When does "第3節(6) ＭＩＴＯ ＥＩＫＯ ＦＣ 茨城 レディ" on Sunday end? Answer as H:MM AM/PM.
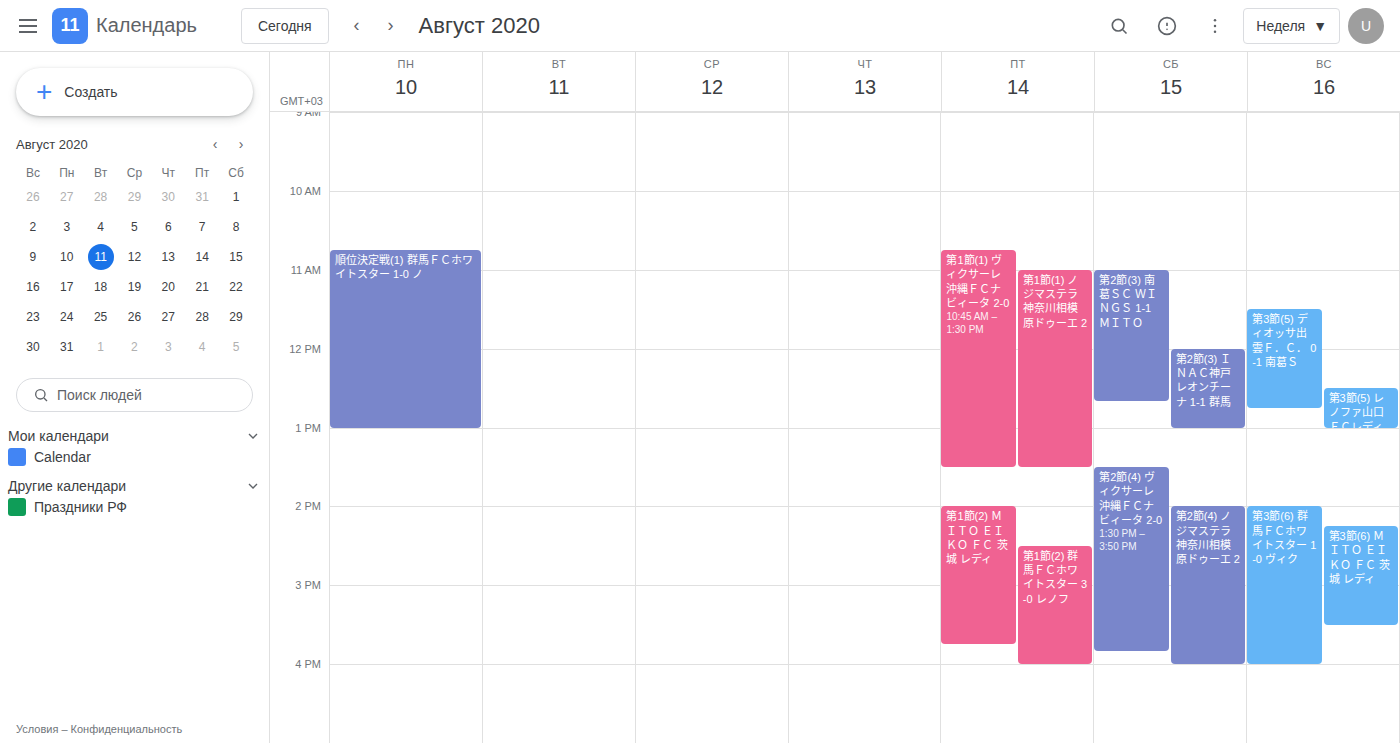
3:30 PM